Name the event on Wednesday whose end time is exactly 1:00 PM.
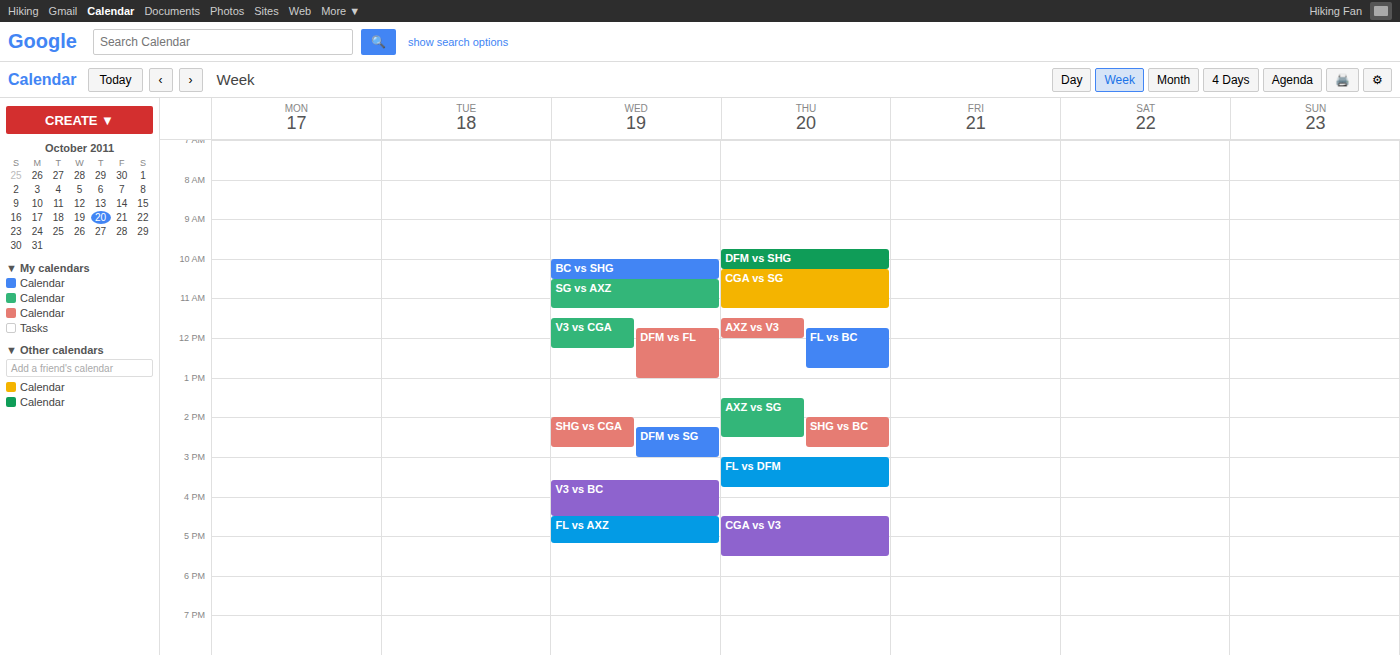
"DFM vs FL"